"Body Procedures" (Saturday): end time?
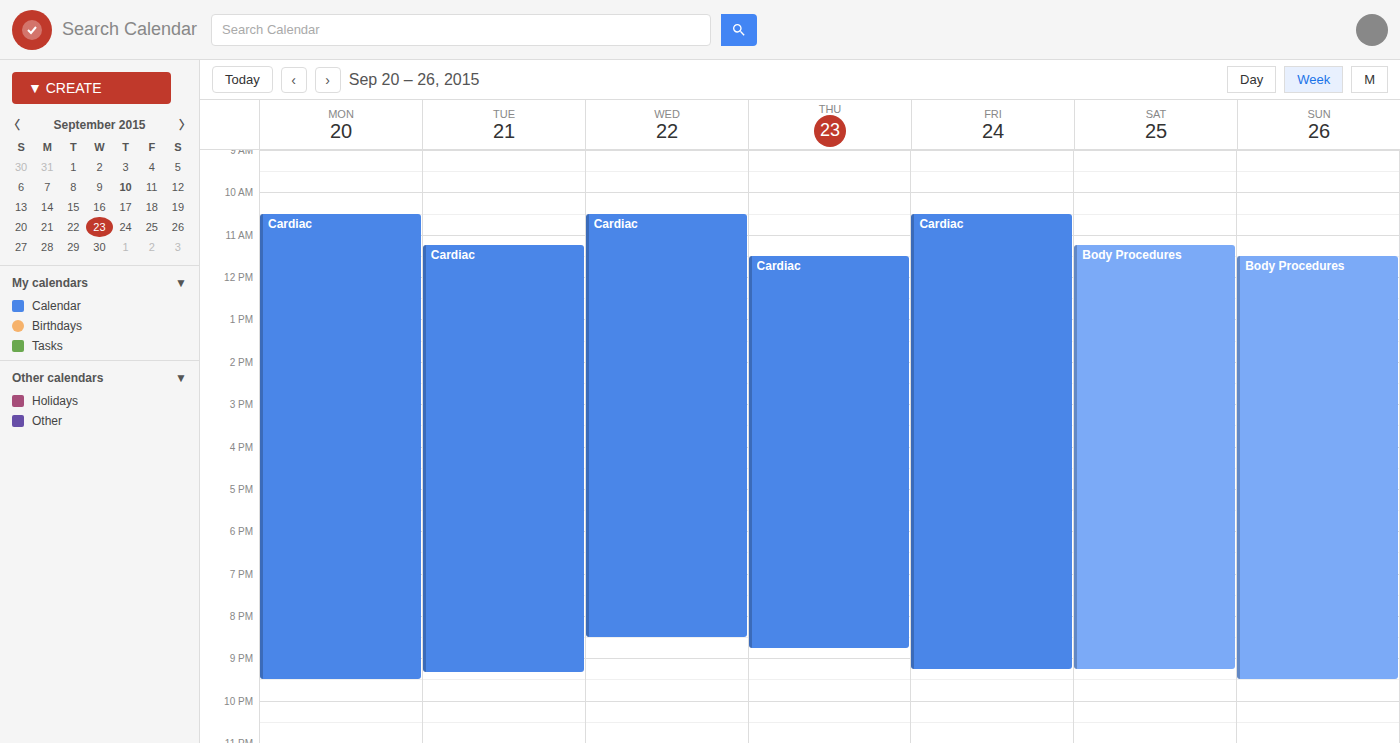
9:15 PM